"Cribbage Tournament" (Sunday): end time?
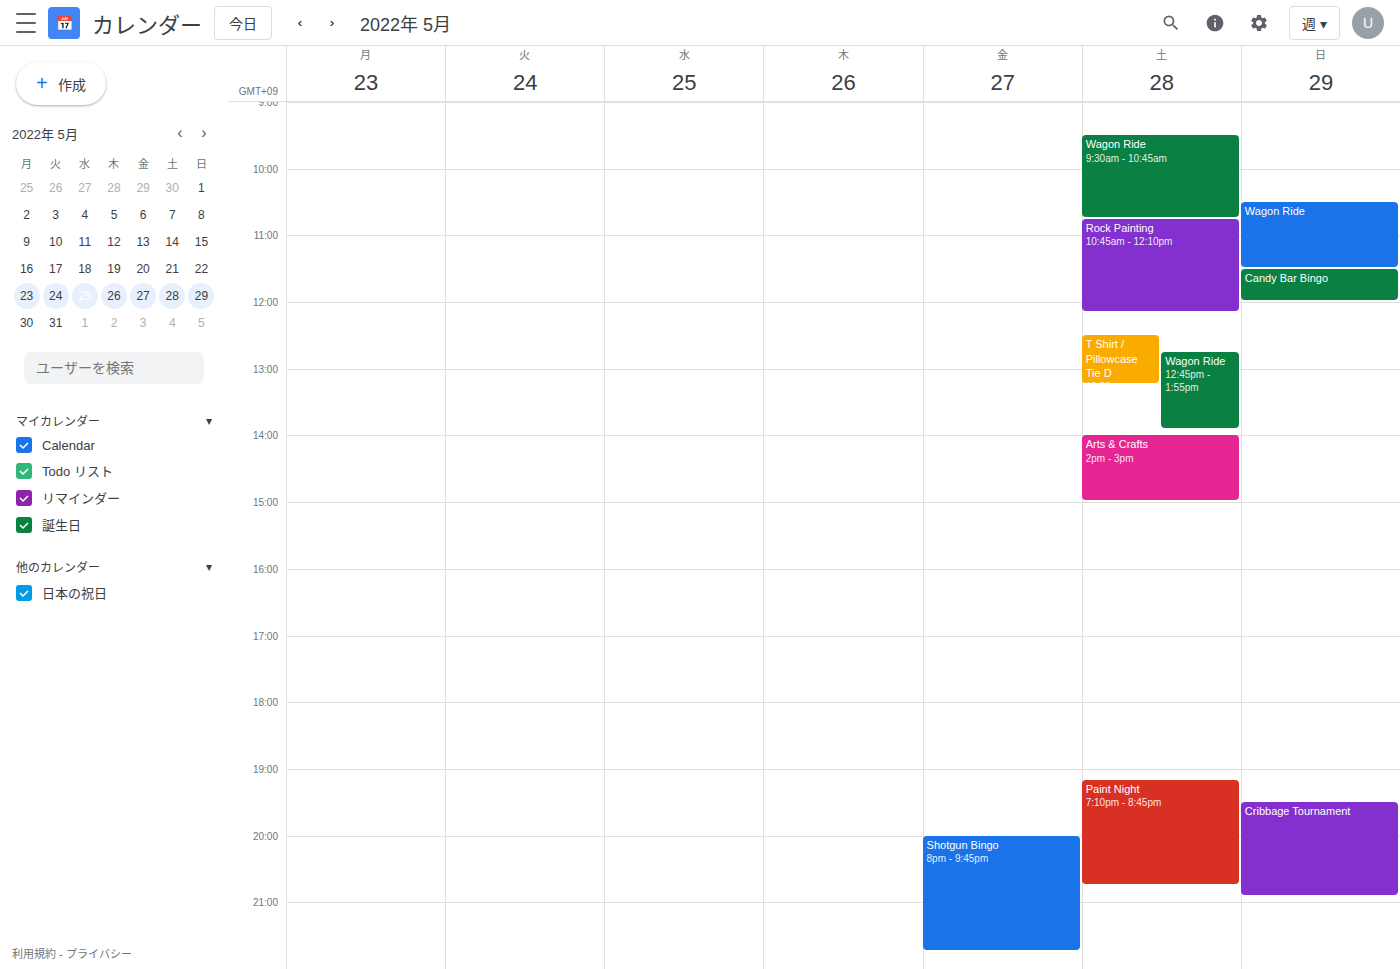
8:55 PM